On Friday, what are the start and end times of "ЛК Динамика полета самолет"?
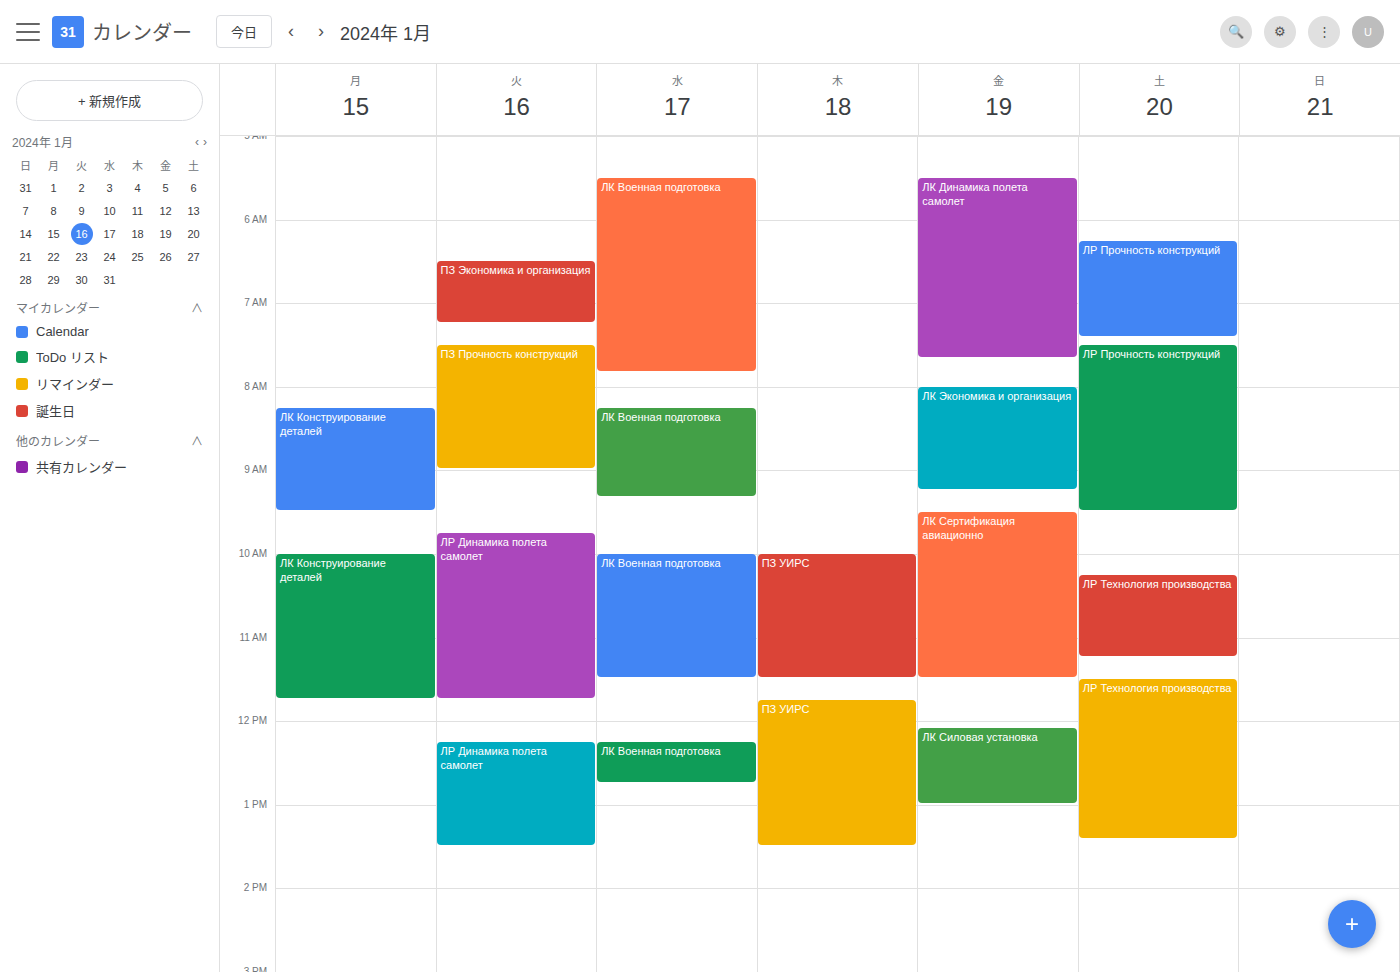
5:30 AM to 7:40 AM